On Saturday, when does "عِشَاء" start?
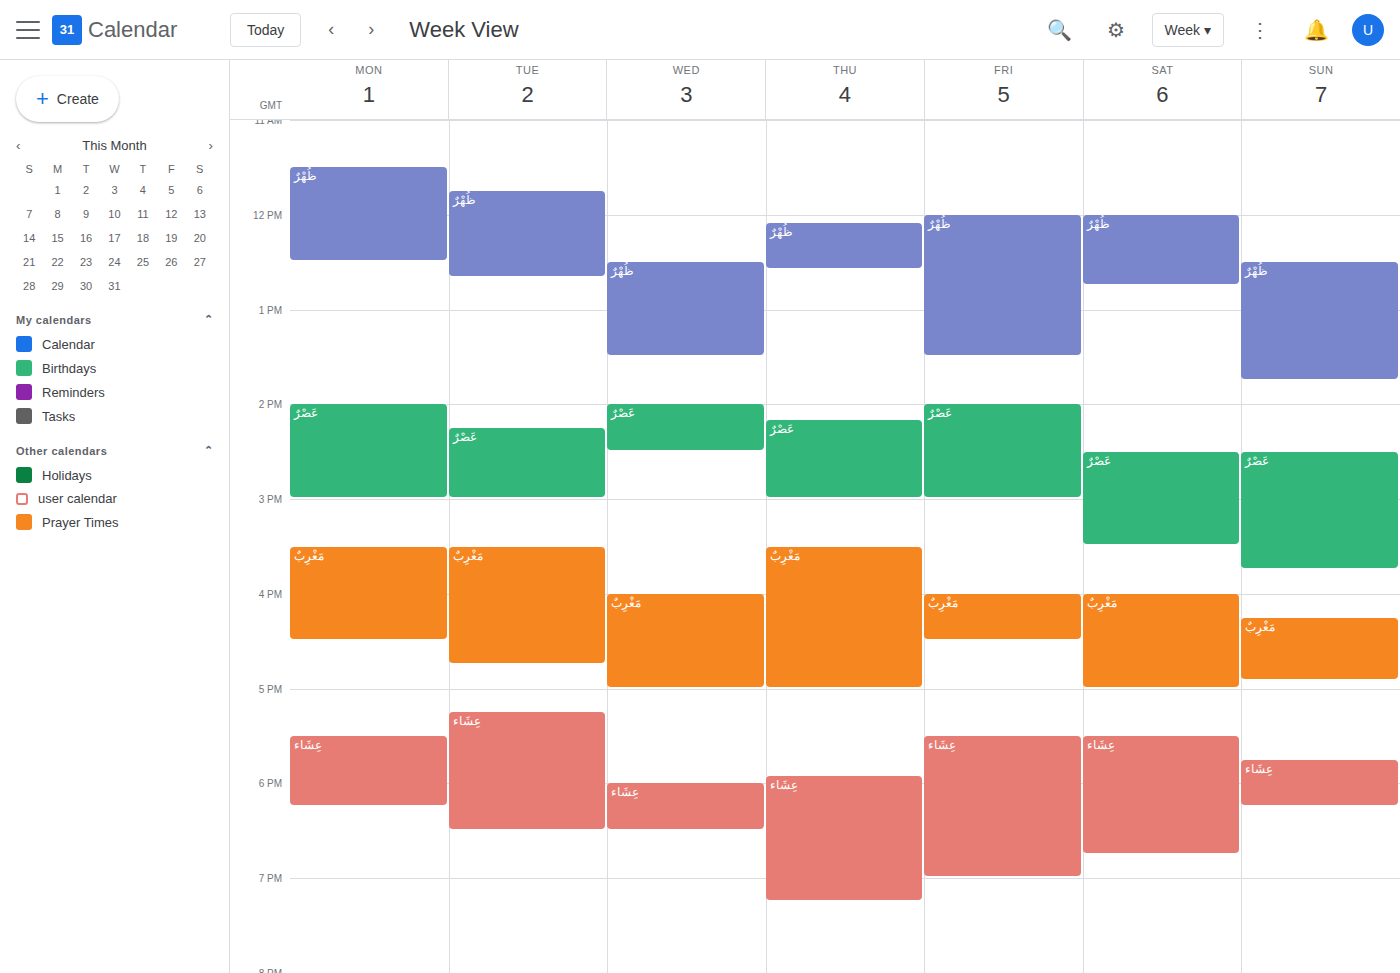
5:30 PM